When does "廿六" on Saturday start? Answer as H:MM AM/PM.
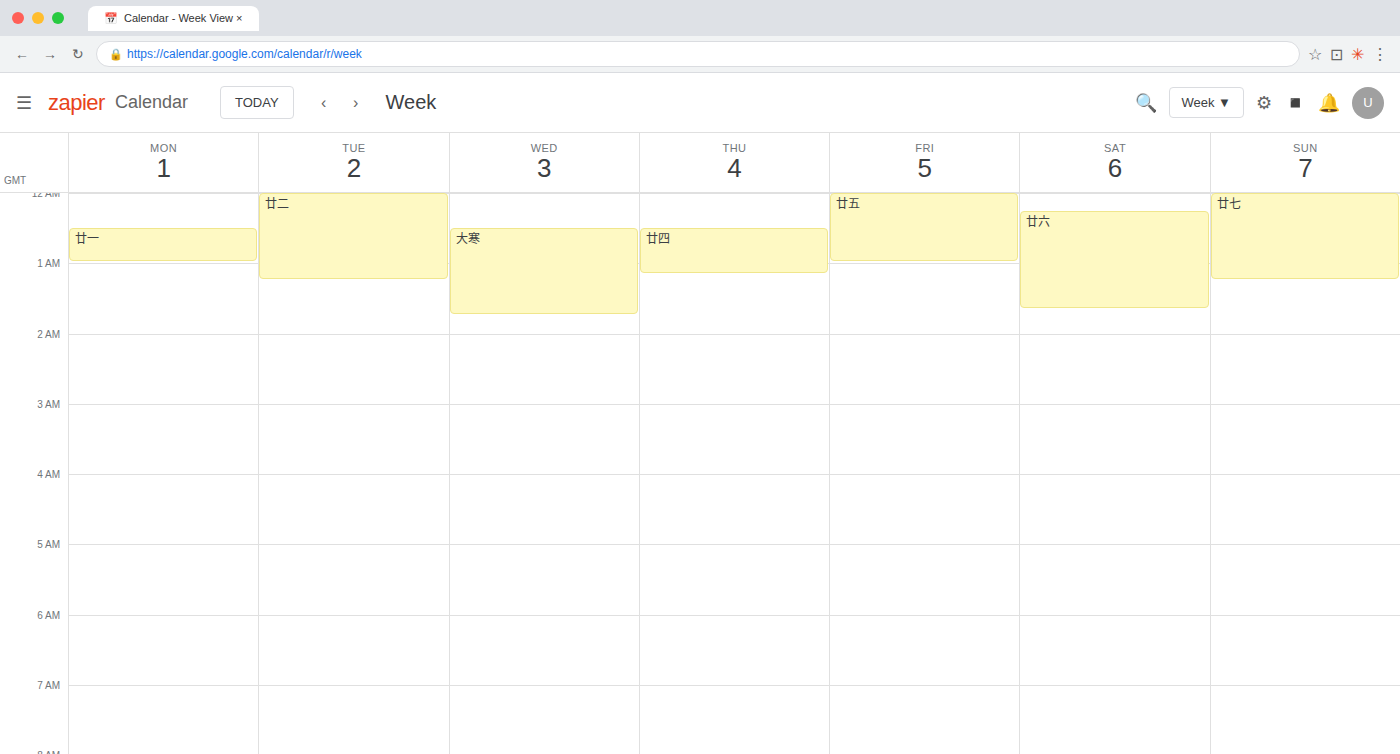
12:15 AM